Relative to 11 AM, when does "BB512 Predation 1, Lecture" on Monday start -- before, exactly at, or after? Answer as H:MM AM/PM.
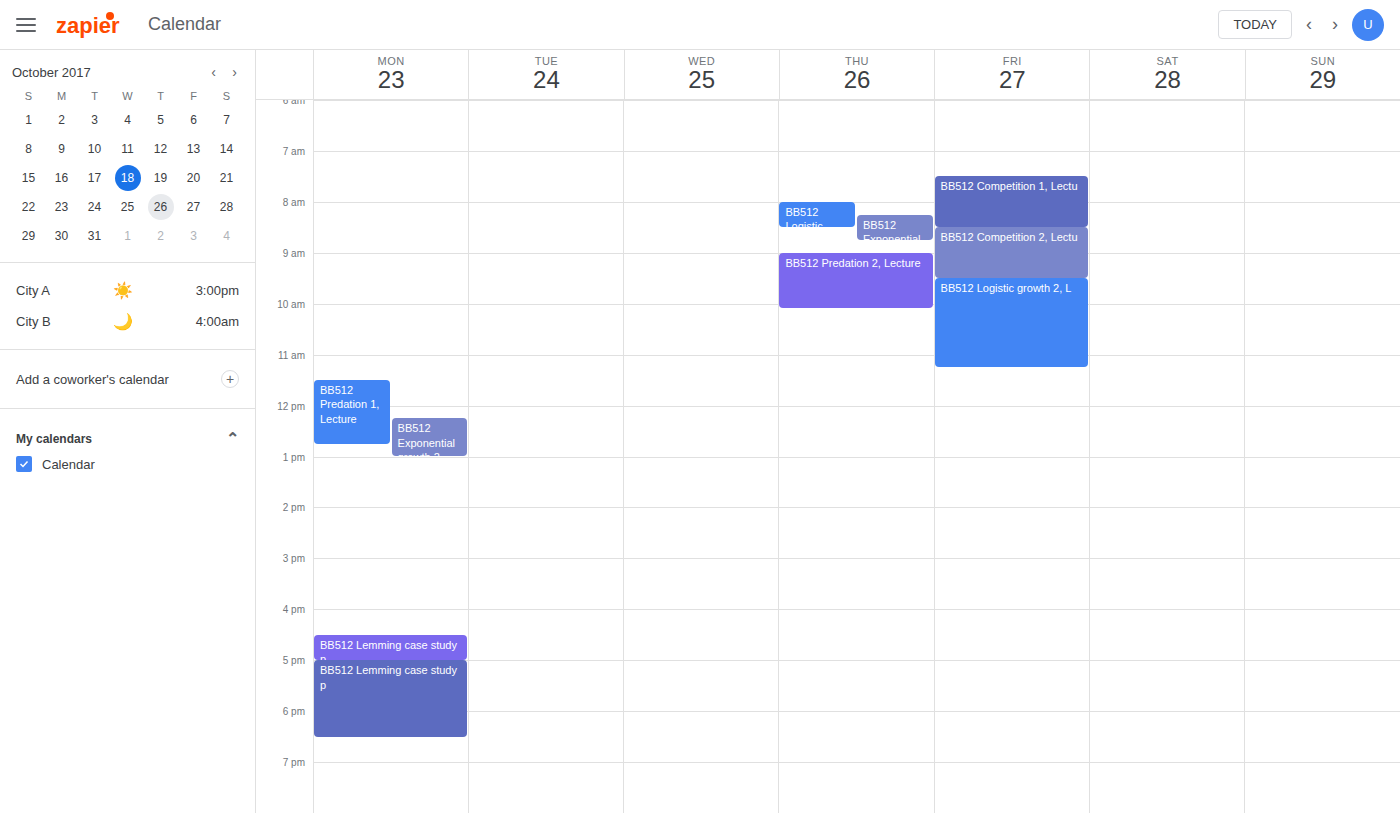
11:30 AM -- after 11 AM, 30 minutes below the 11 AM line.